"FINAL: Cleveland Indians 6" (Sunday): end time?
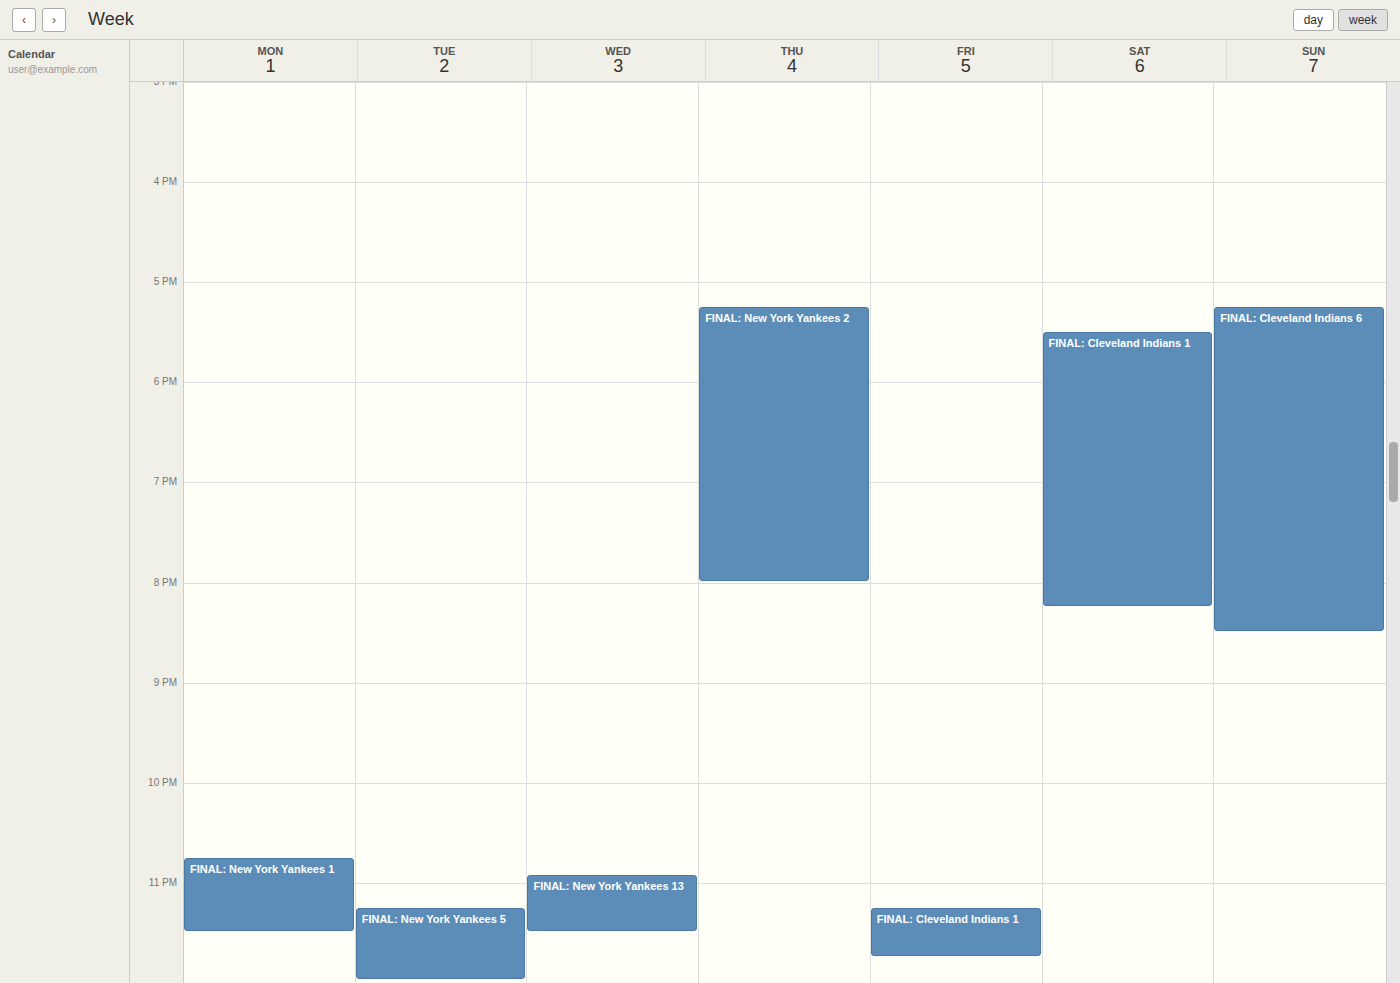
8:30 PM